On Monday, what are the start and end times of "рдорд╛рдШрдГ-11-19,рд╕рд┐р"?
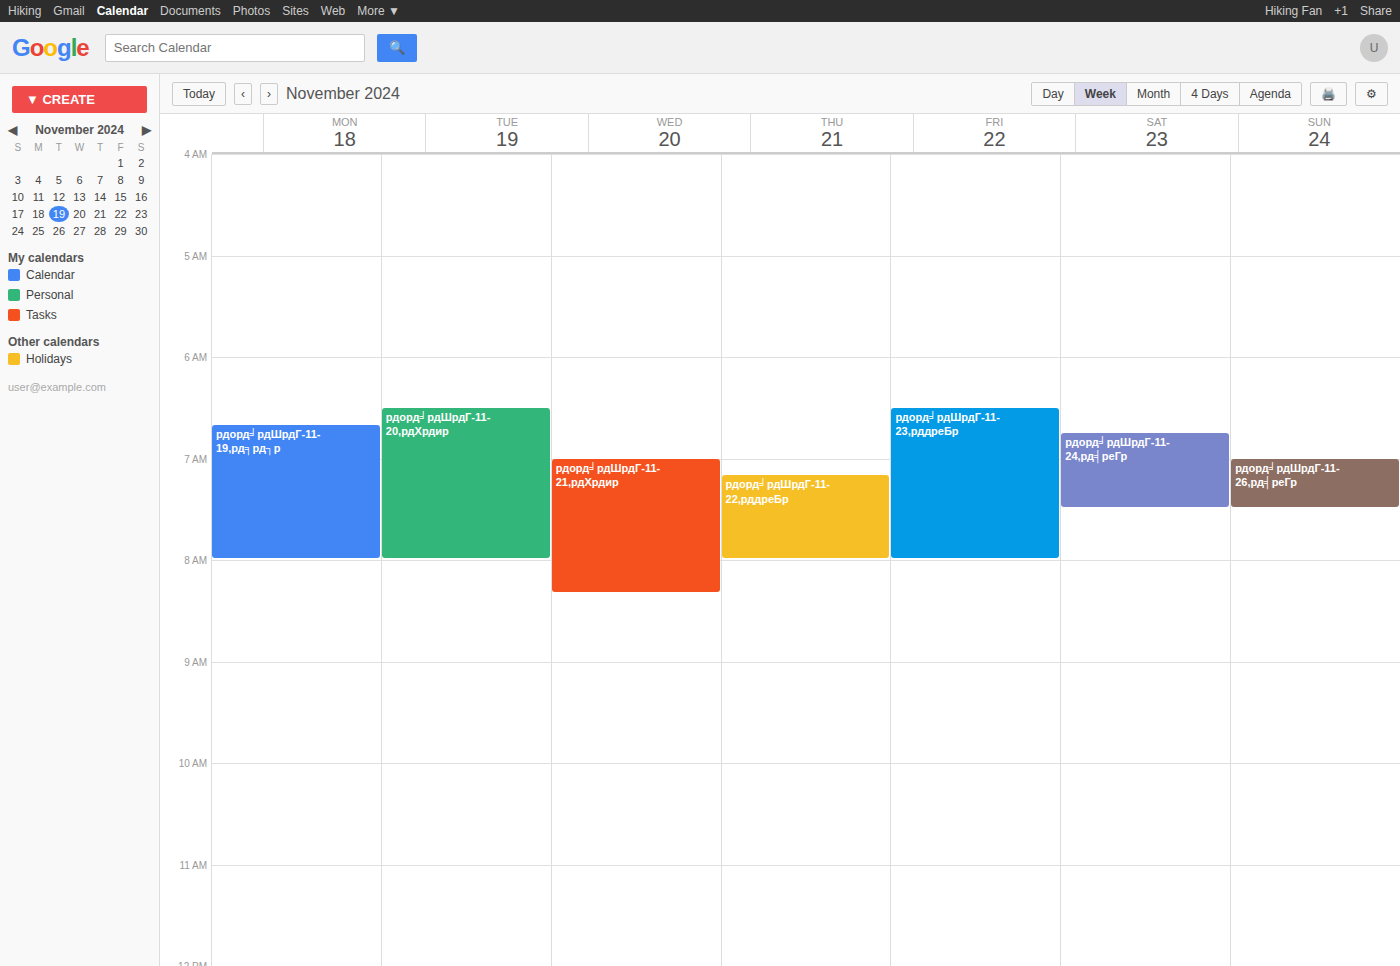
6:40 AM to 8:00 AM